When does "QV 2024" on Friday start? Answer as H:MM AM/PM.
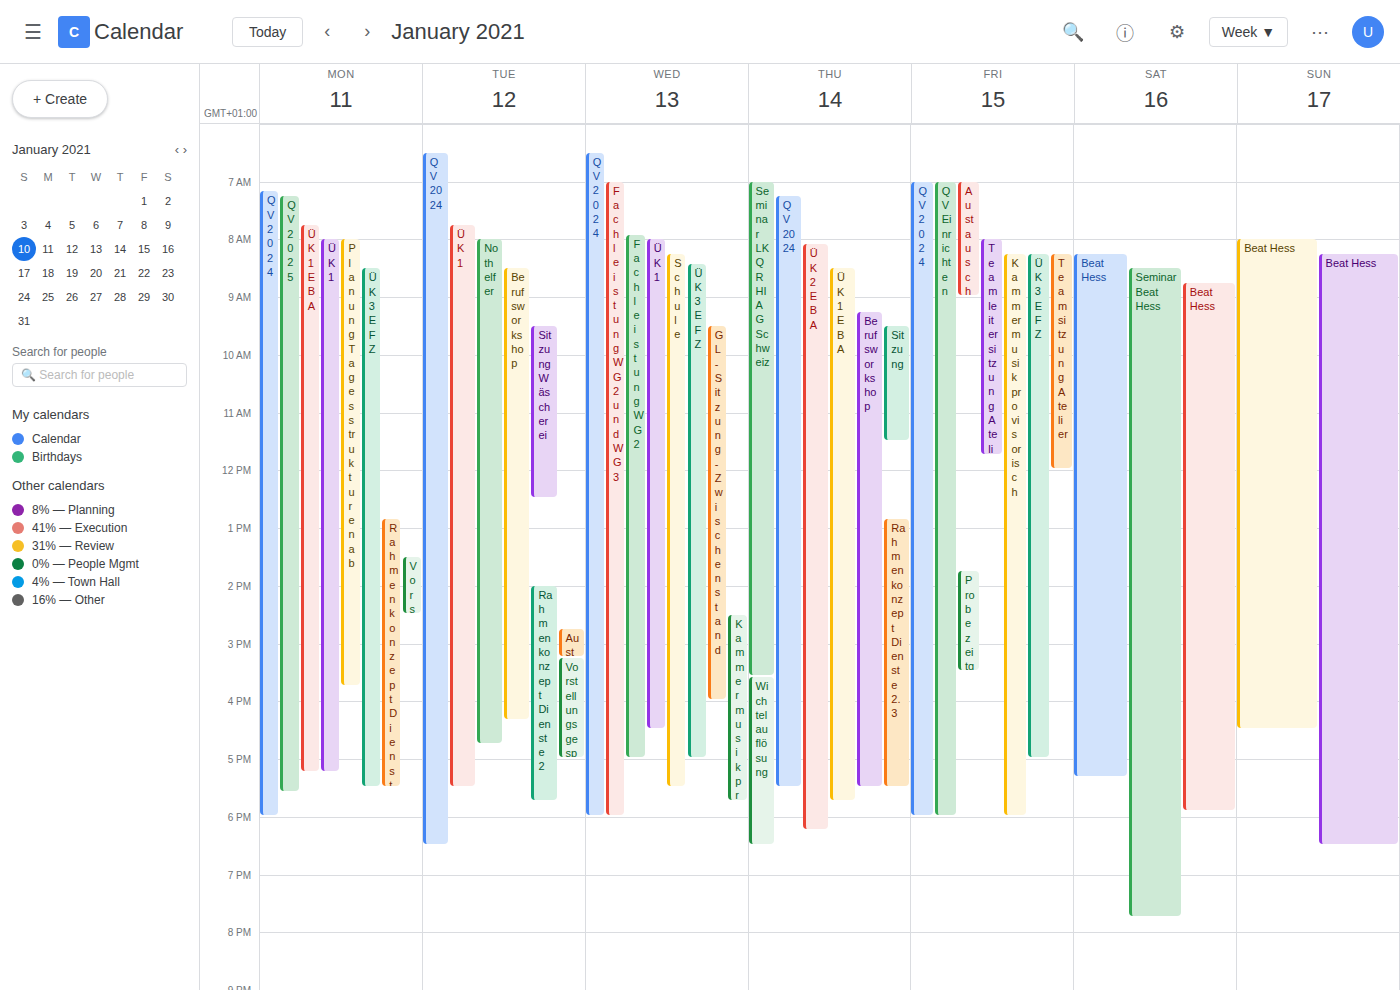
7:00 AM